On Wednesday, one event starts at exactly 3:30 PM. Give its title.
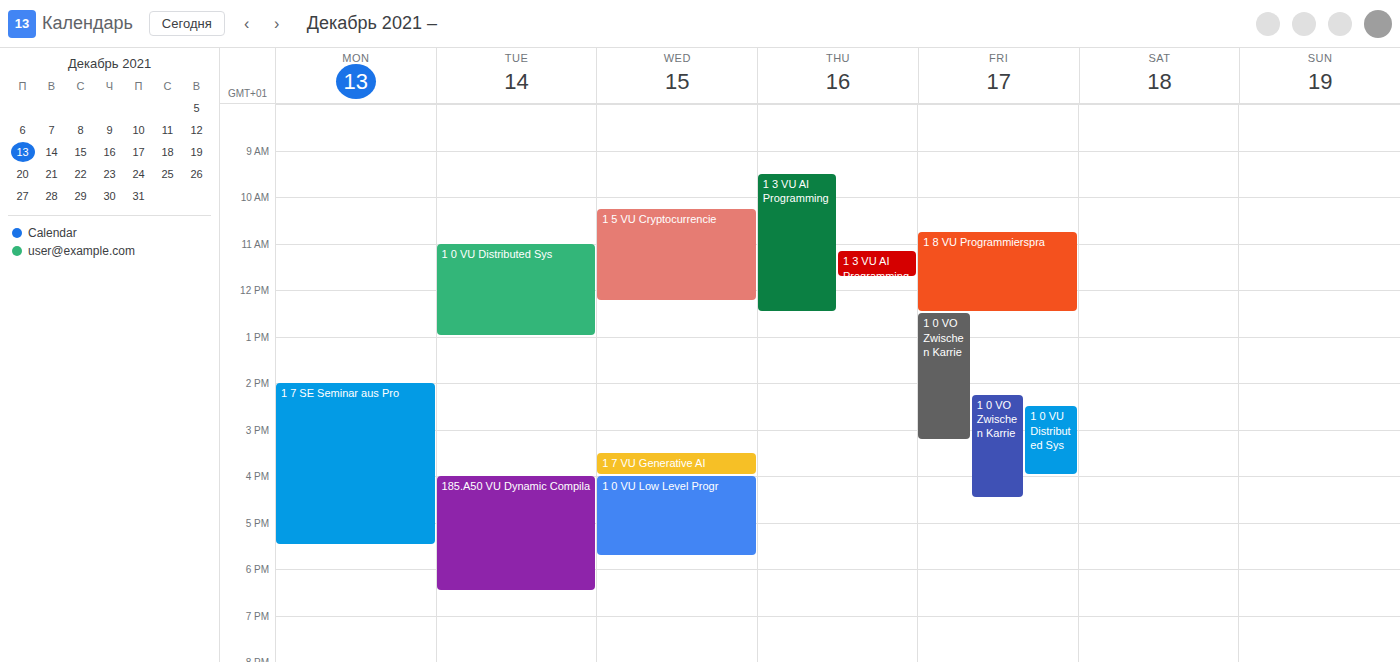
"1 7 VU Generative AI"